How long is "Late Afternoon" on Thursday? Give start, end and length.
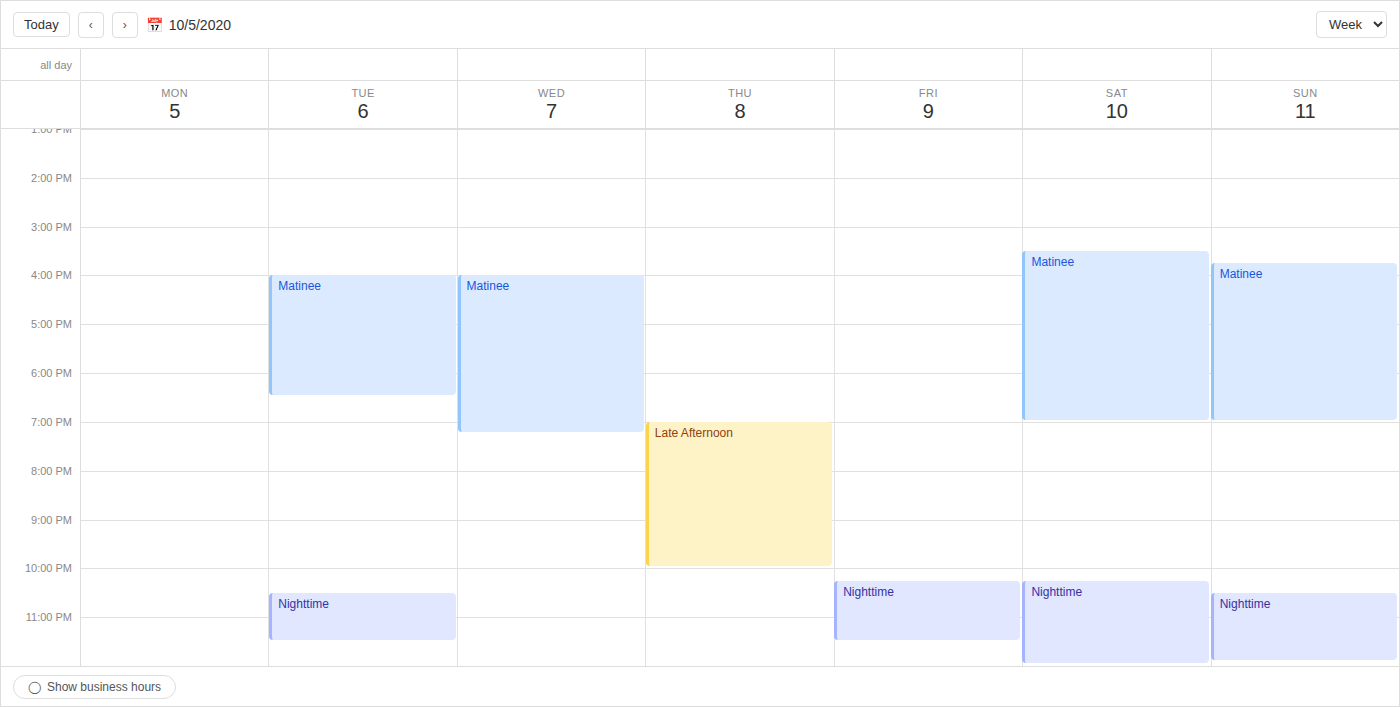
7:00 PM to 10:00 PM, 3 hours